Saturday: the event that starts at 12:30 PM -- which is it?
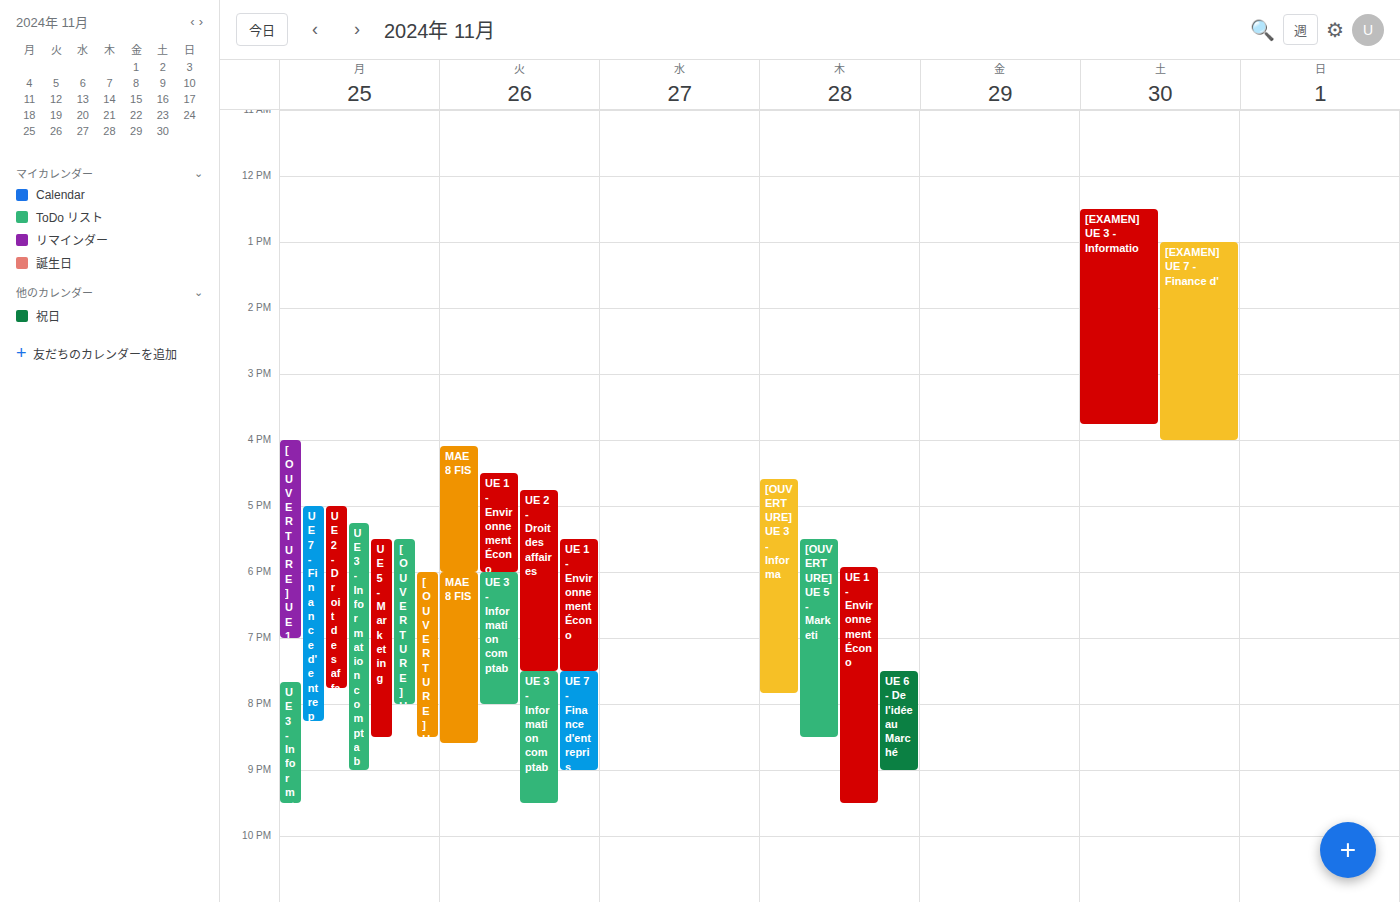
"[EXAMEN] UE 3 - Informatio"